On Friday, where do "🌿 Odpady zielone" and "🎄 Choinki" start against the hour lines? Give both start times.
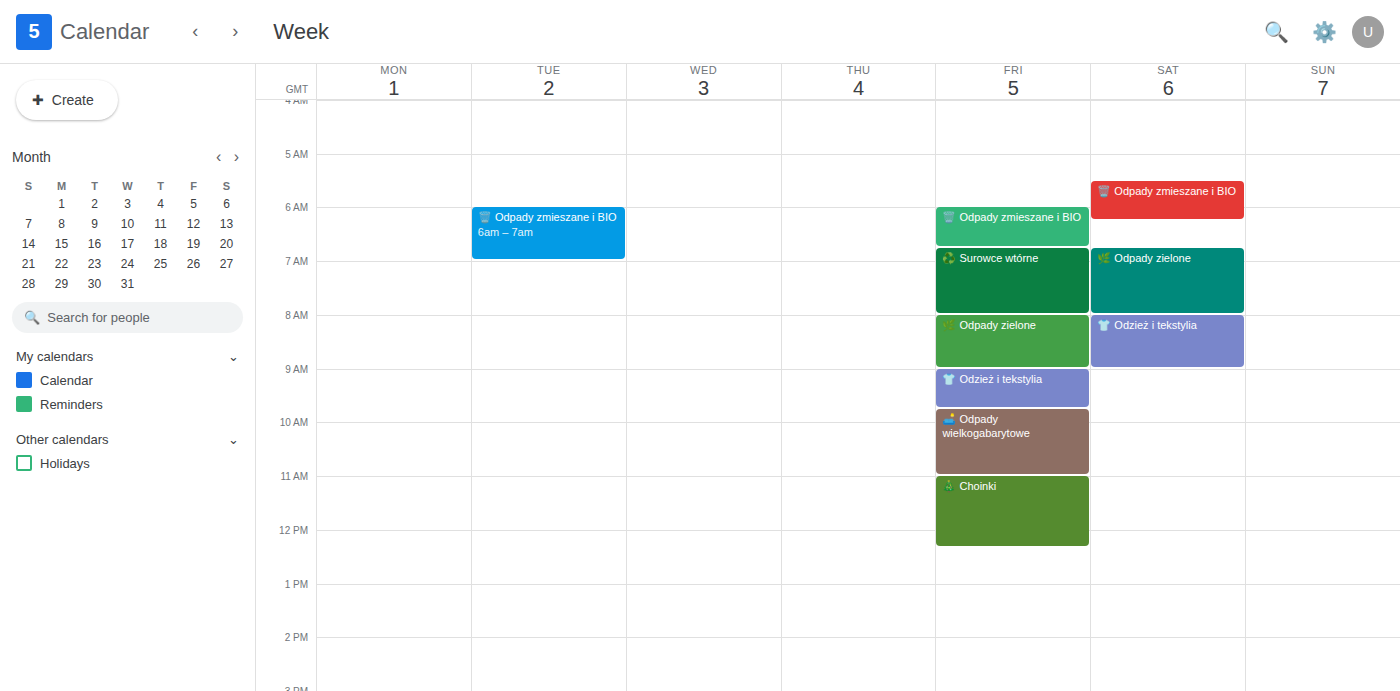
"🌿 Odpady zielone": 8:00 AM, exactly on the 8 AM line. "🎄 Choinki": 11:00 AM, exactly on the 11 AM line.